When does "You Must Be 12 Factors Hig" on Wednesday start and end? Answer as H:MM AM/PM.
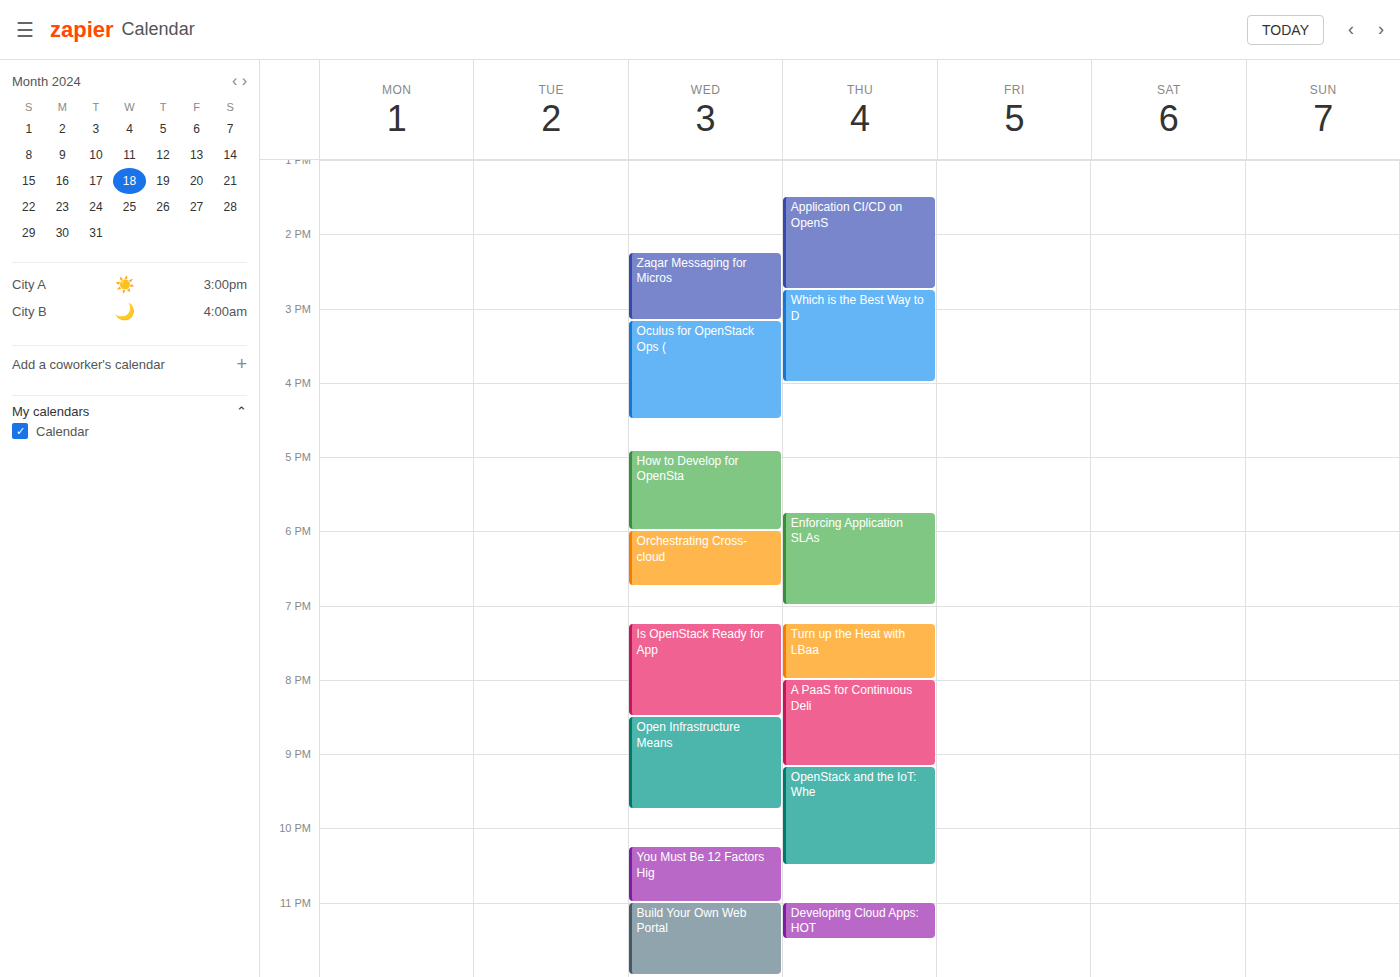
10:15 PM to 11:00 PM